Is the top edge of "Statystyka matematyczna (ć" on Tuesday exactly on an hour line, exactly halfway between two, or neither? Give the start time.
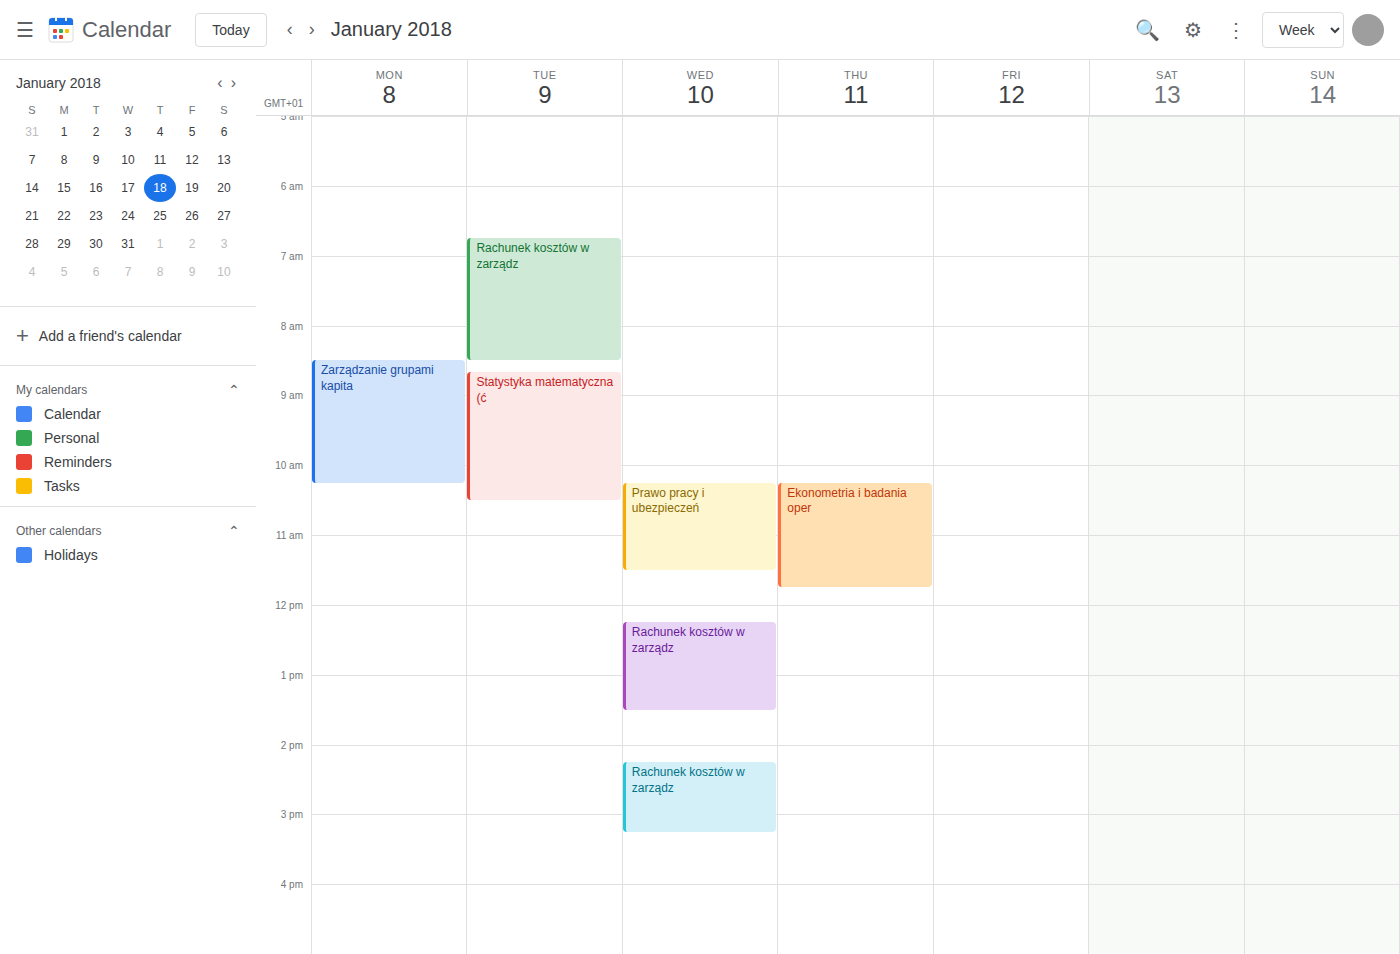
8:40 AM -- neither: 40 minutes below the 8 AM line and 20 minutes above the 9 AM line.